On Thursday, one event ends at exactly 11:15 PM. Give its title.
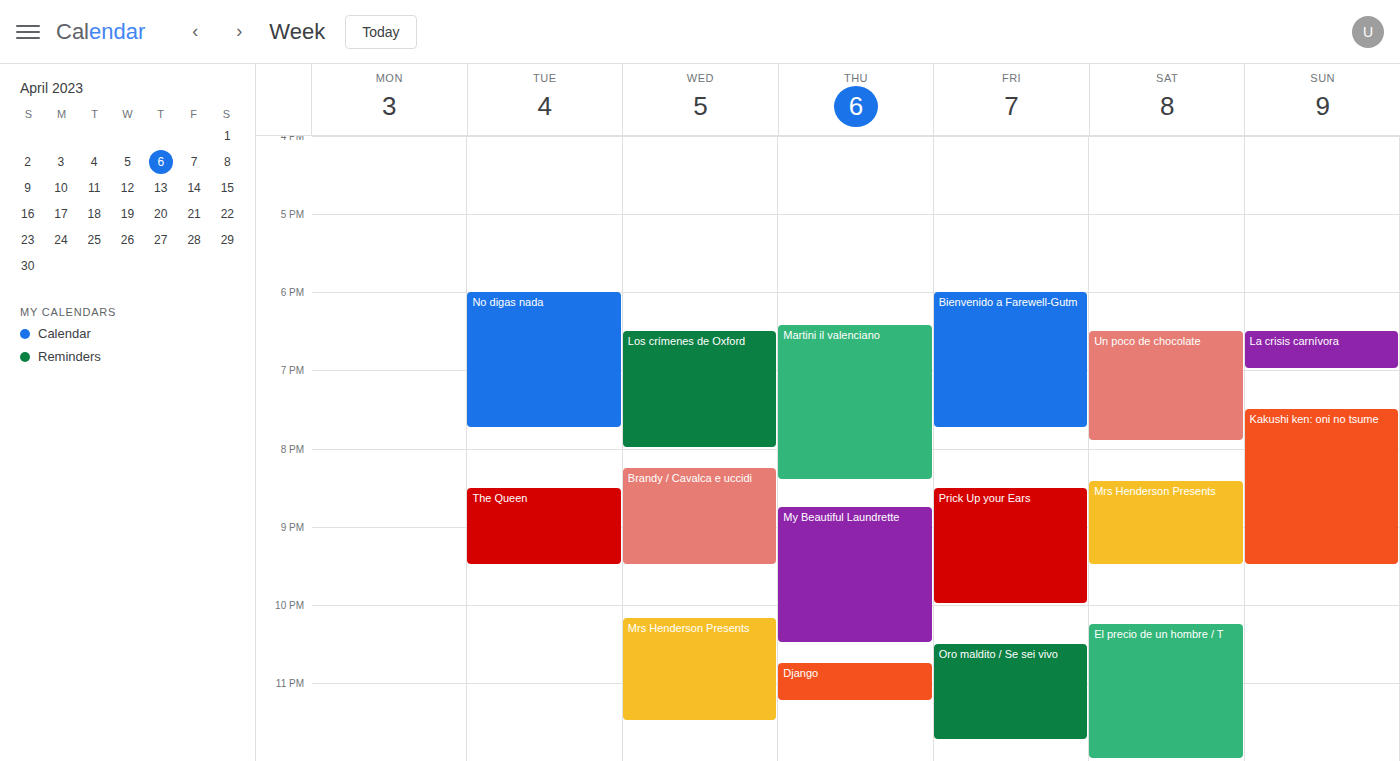
"Django"